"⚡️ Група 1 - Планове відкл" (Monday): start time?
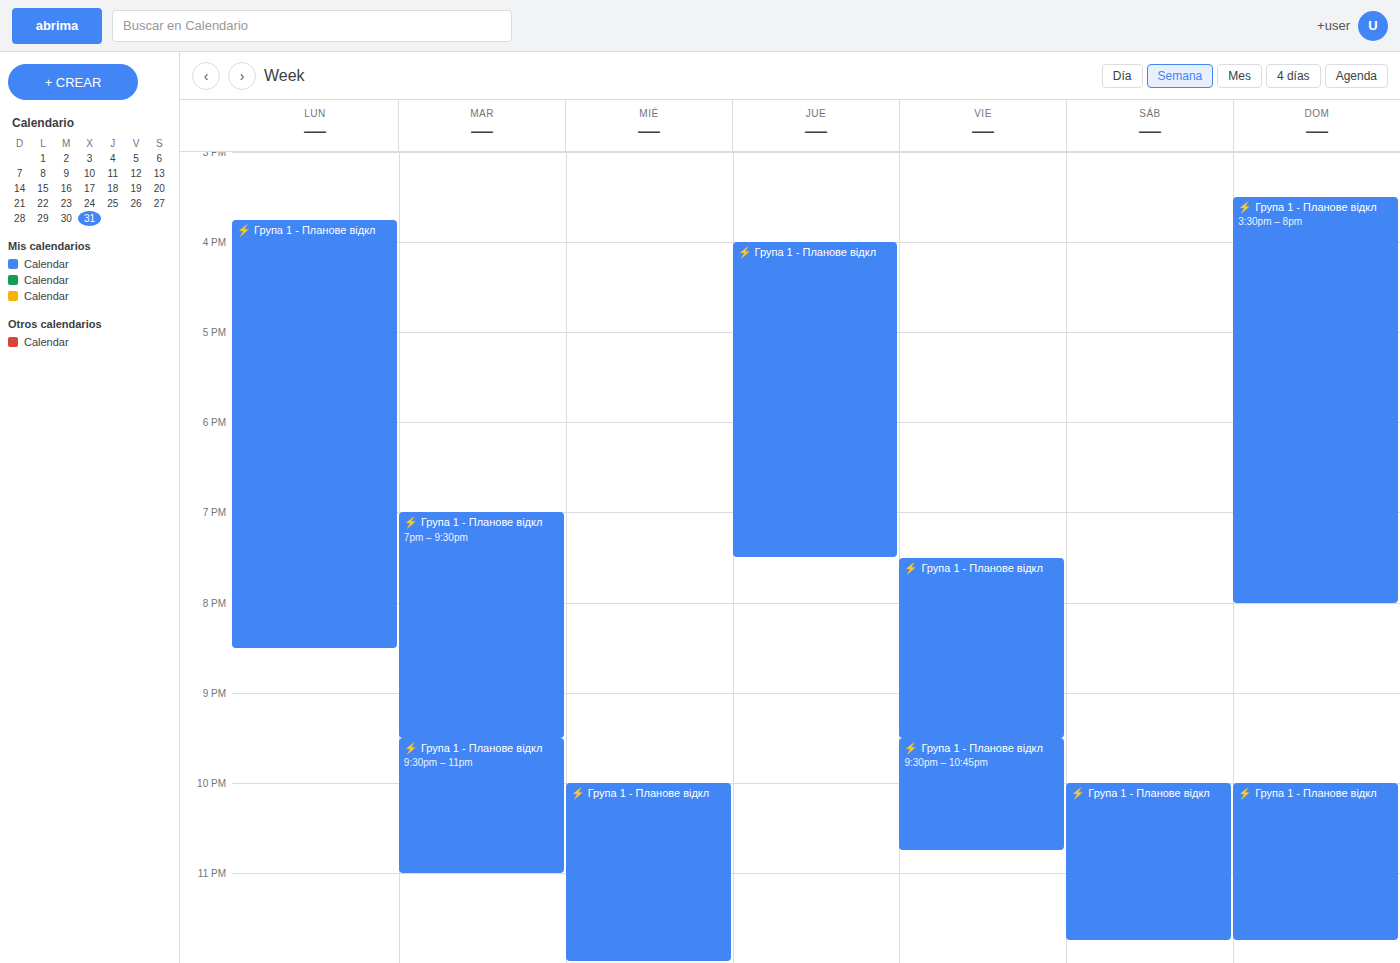
3:45 PM